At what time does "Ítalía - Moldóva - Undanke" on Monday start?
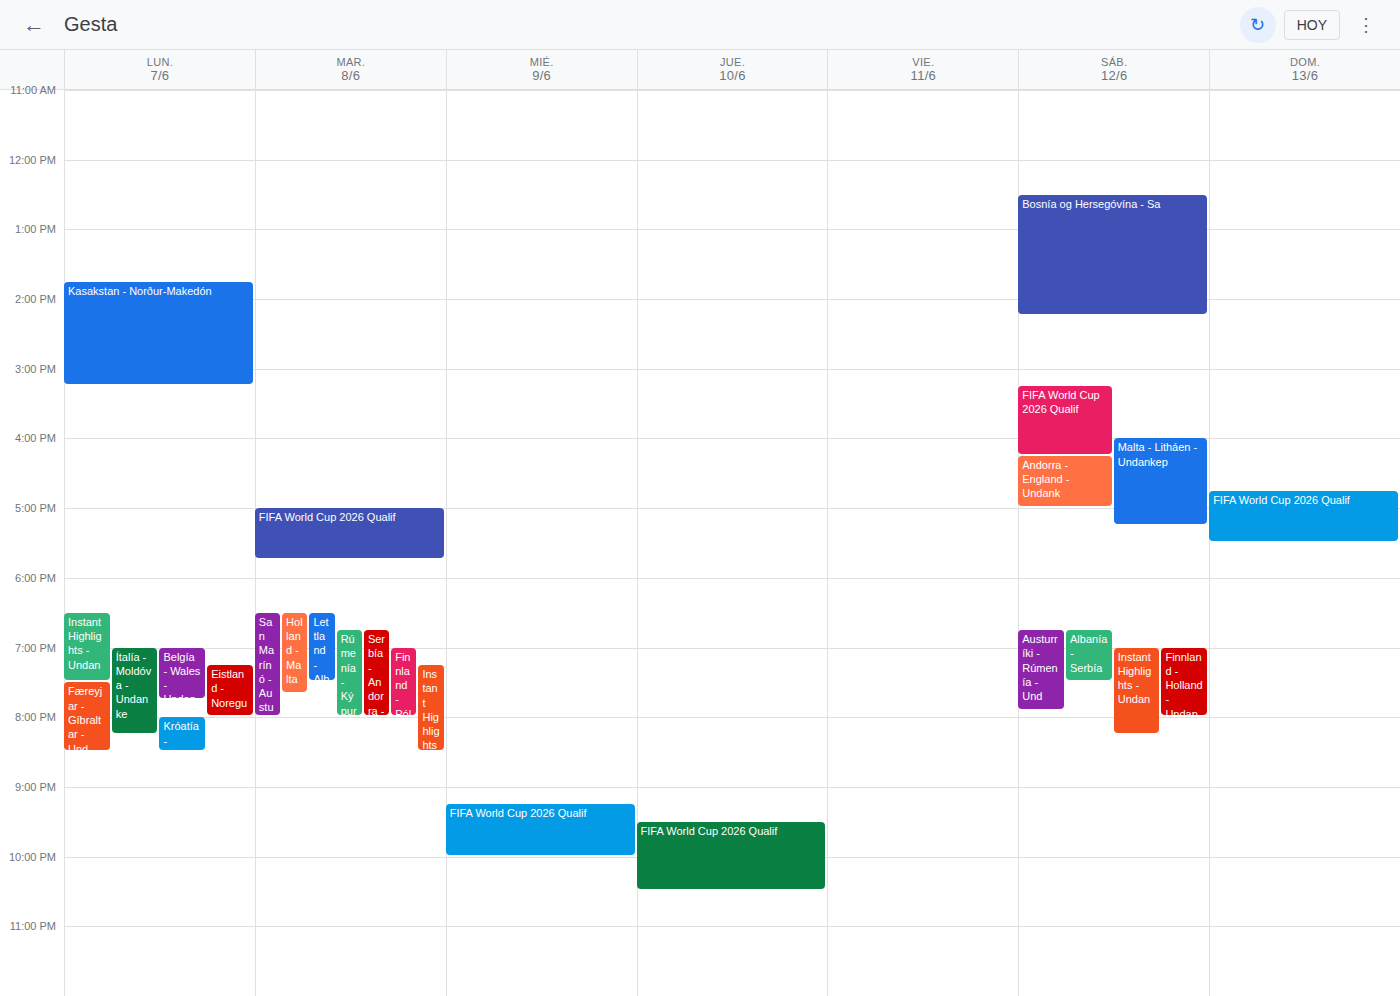
7:00 PM